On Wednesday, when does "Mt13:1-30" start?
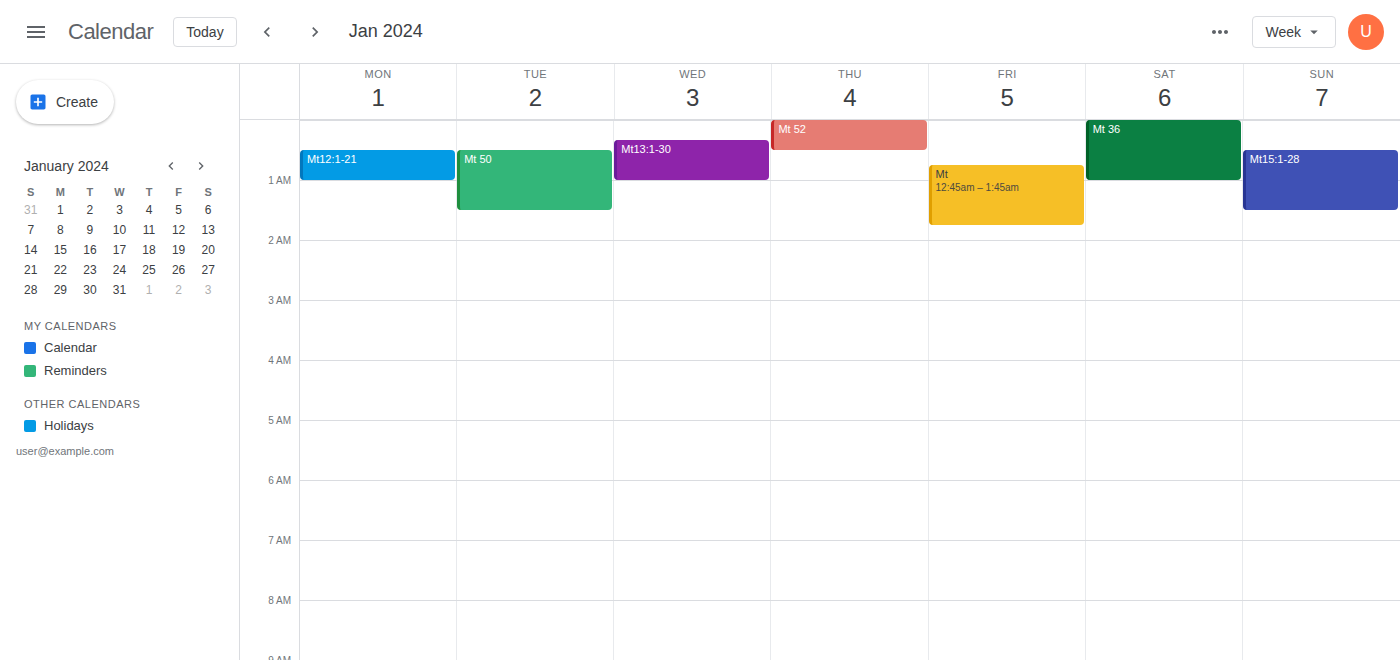
12:20 AM